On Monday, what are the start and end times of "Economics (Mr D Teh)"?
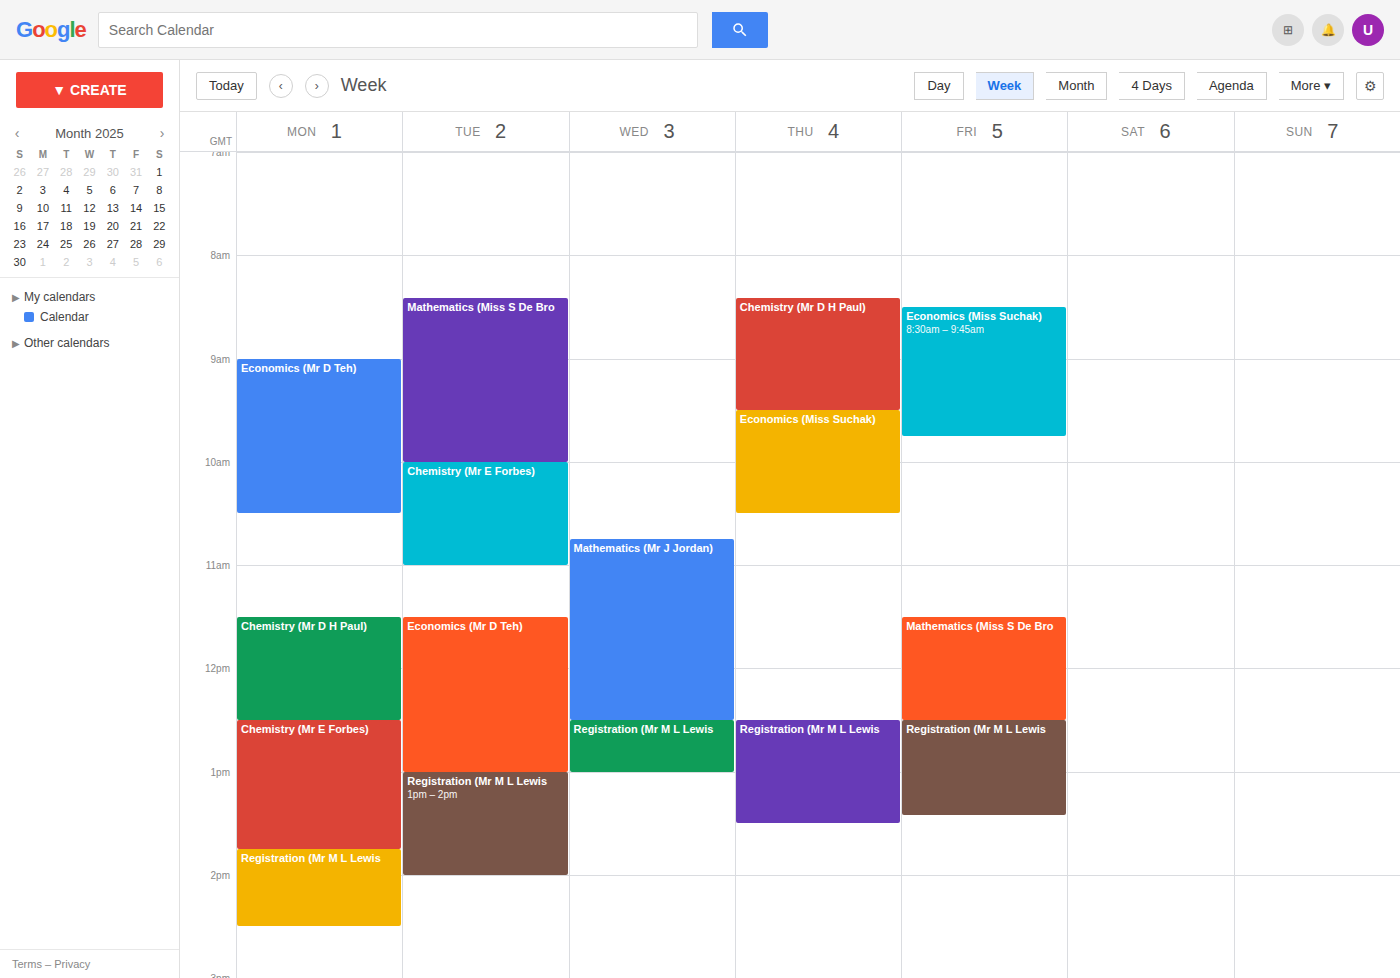
9:00 AM to 10:30 AM